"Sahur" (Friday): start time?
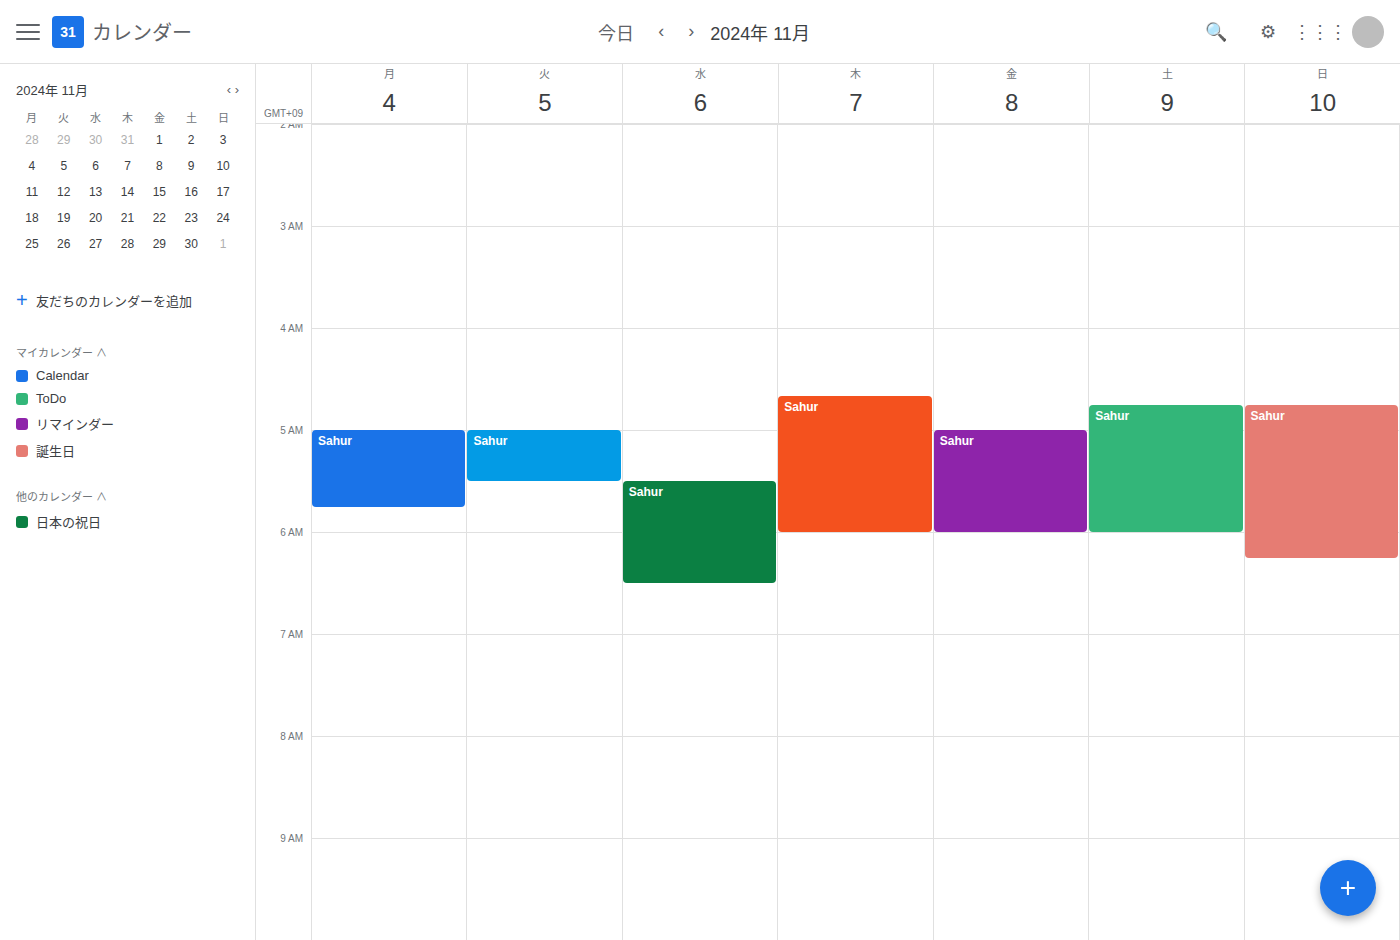
5:00 AM